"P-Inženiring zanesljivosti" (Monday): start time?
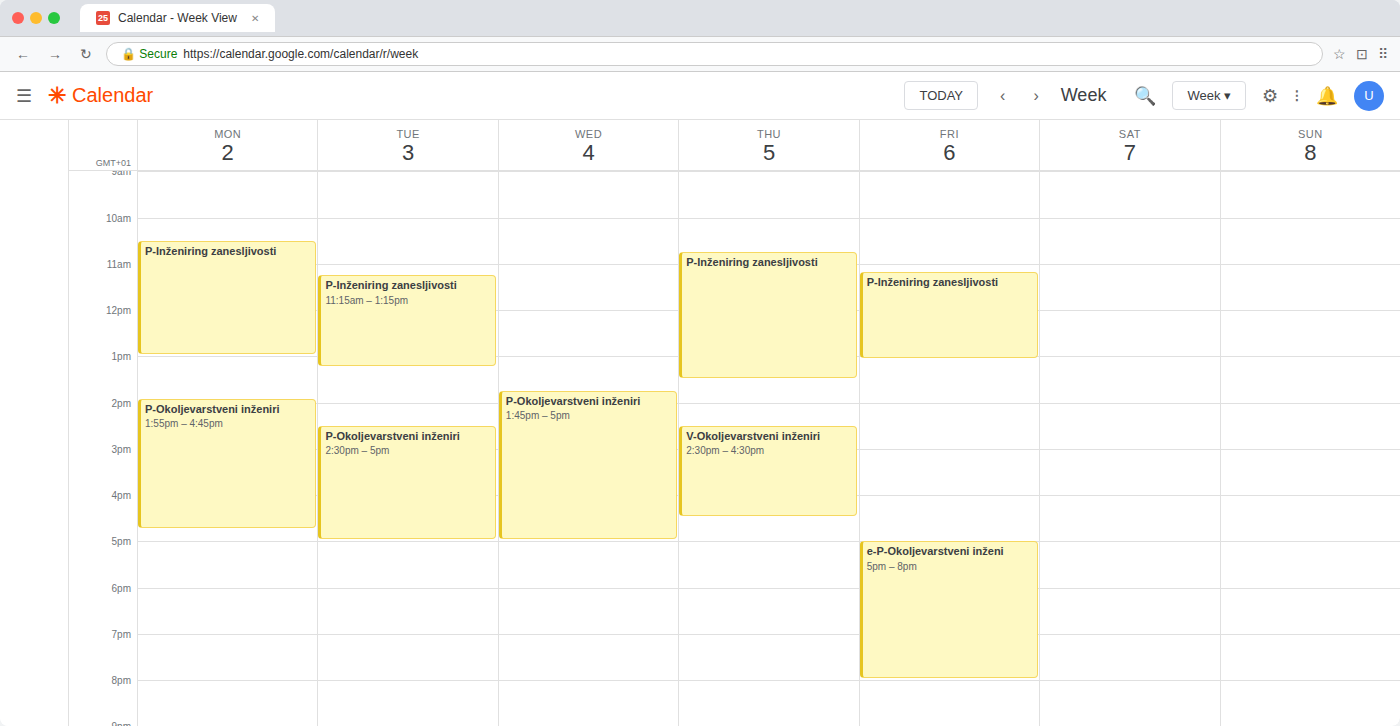
10:30 AM